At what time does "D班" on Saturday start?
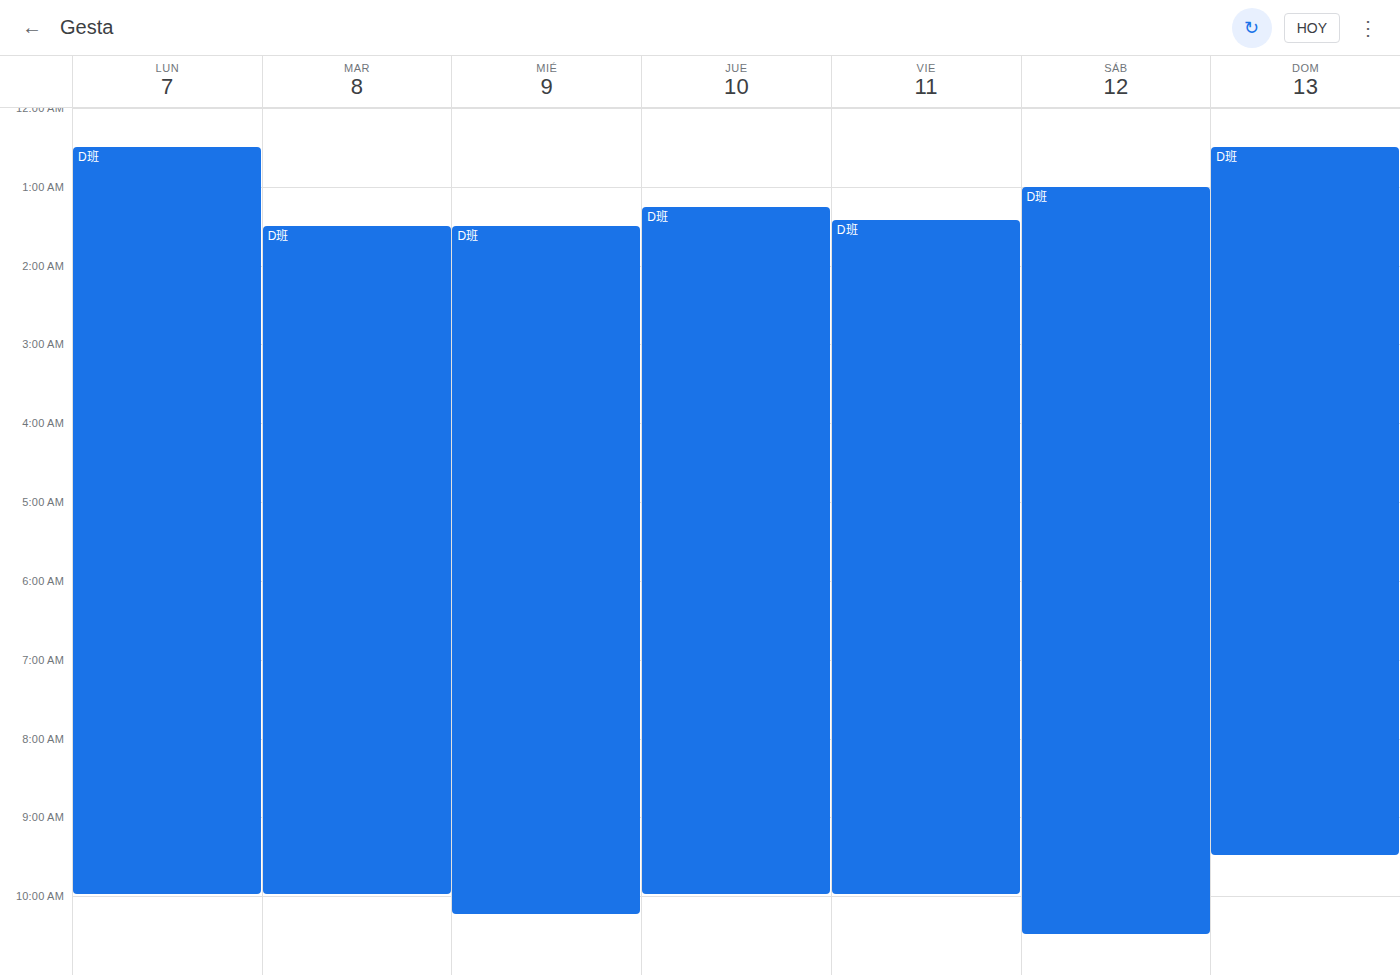
01:00